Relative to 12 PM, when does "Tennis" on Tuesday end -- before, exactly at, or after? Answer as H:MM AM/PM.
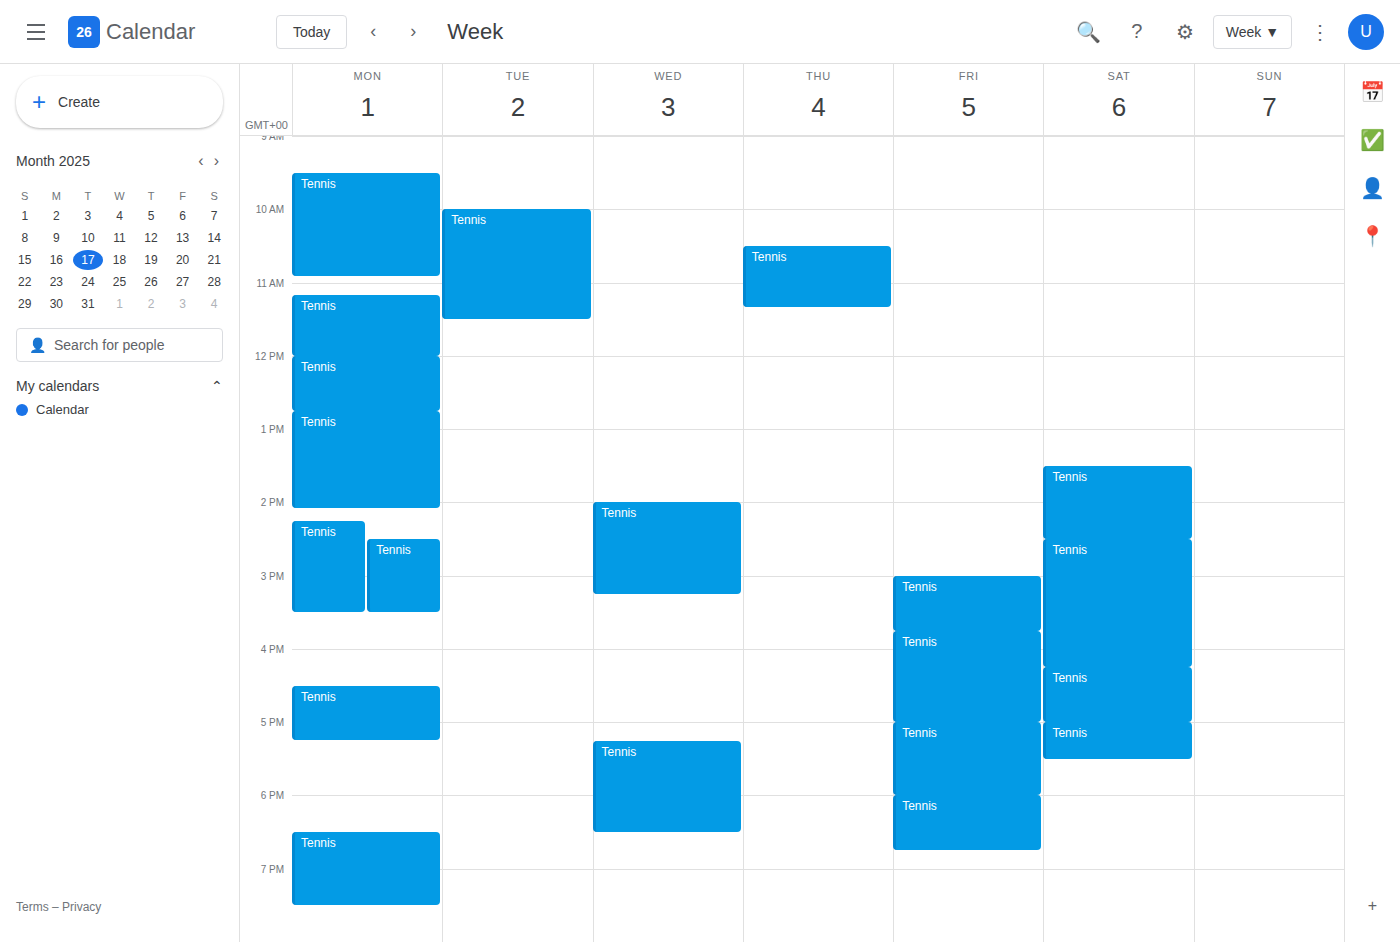
11:30 AM -- before 12 PM, 30 minutes above the 12 PM line.